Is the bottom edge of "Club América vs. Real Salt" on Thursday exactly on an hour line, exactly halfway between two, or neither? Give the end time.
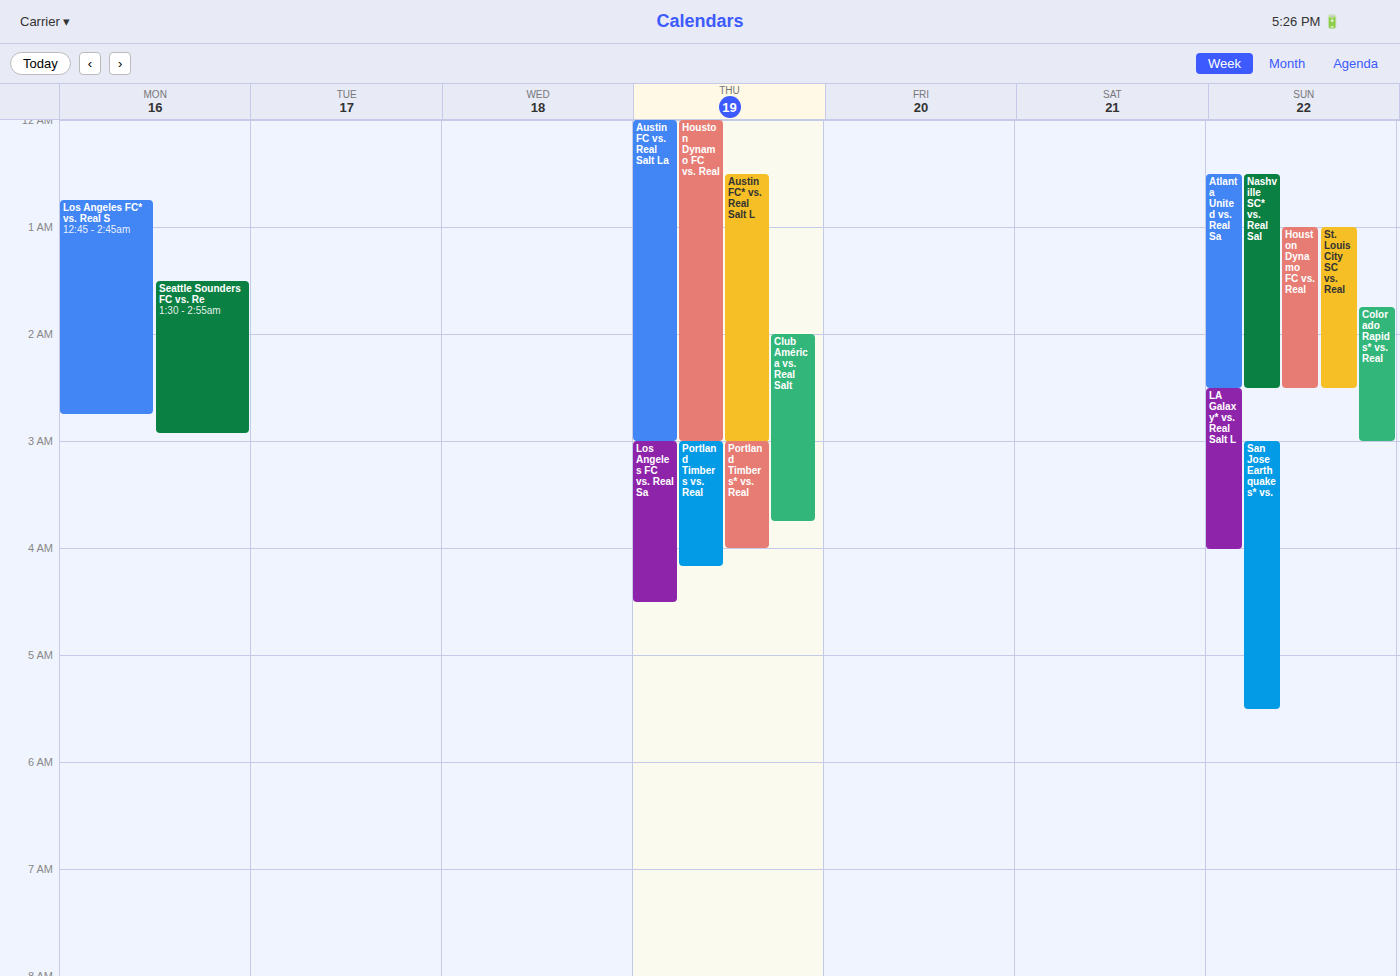
3:45 AM -- neither: three quarters of the way from the 3 AM line to the 4 AM line.